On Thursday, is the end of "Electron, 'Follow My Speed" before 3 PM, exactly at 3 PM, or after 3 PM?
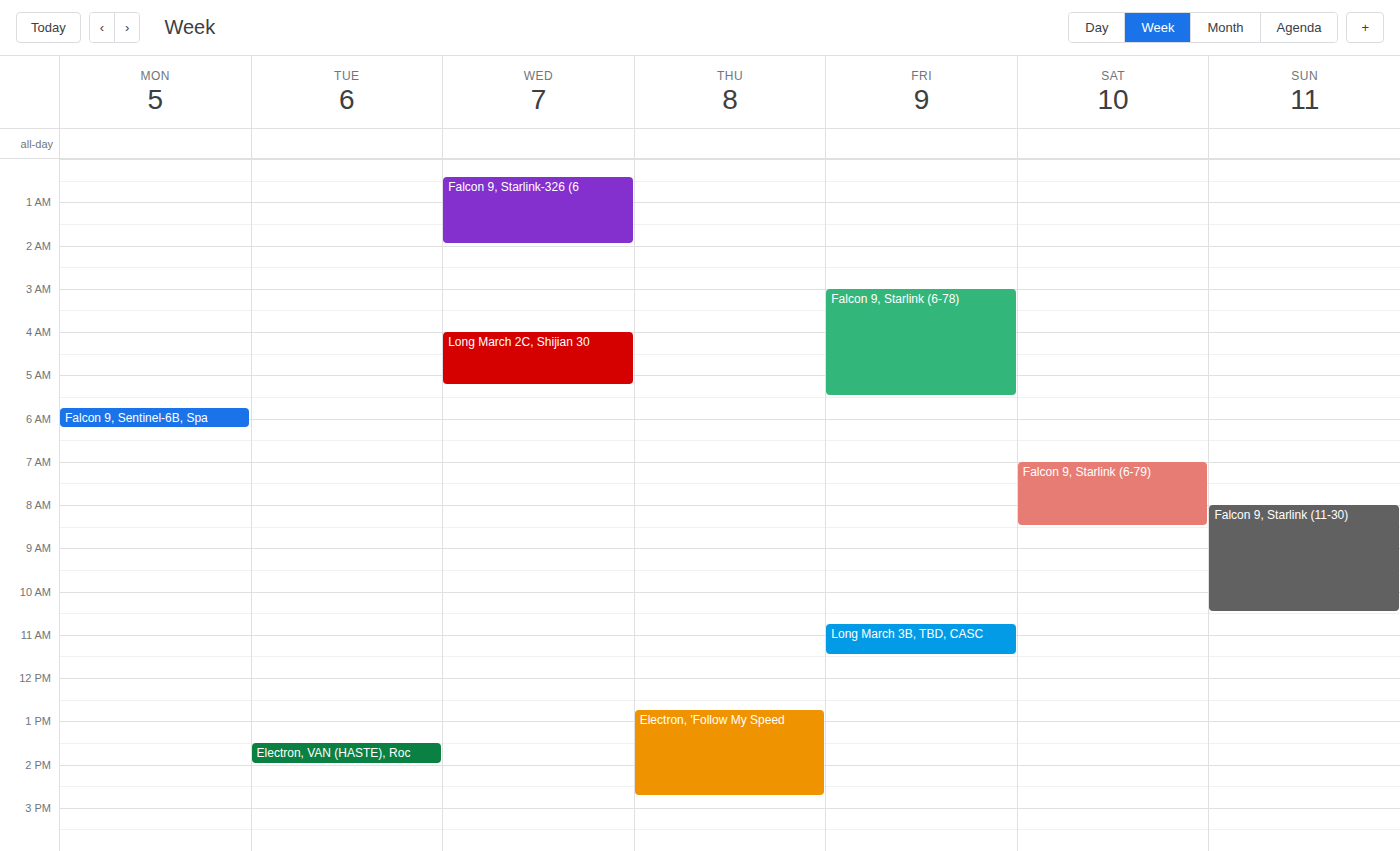
2:45 PM -- before 3 PM, 15 minutes above the 3 PM line.